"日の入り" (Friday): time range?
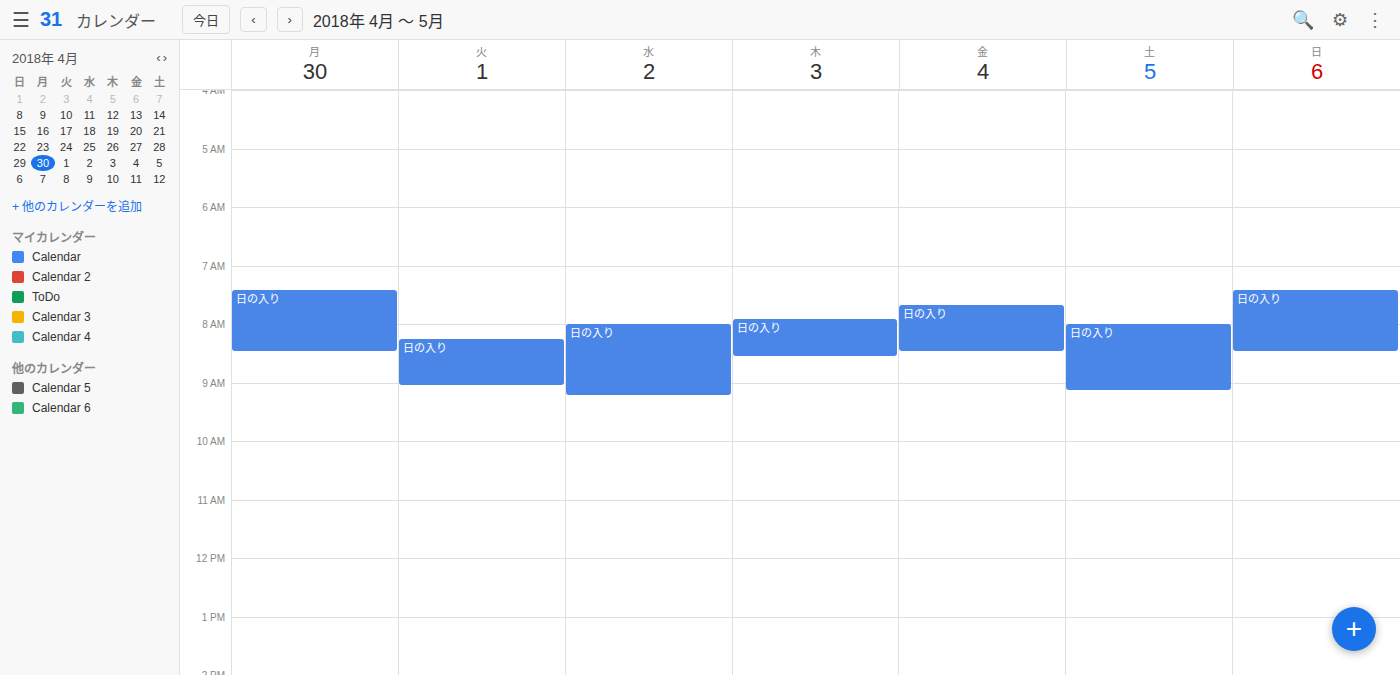
7:40 AM to 8:30 AM